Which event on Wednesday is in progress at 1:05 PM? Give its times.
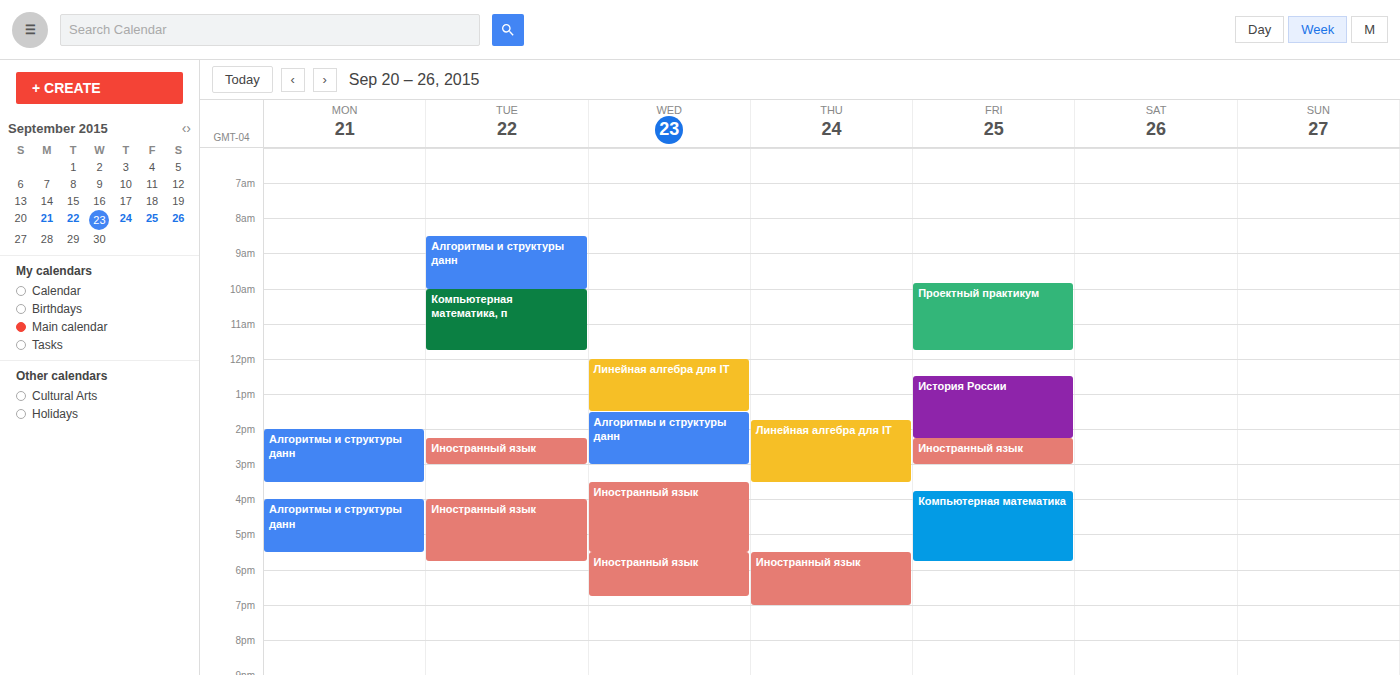
"Линейная алгебра для IT", 12:00 PM to 1:30 PM